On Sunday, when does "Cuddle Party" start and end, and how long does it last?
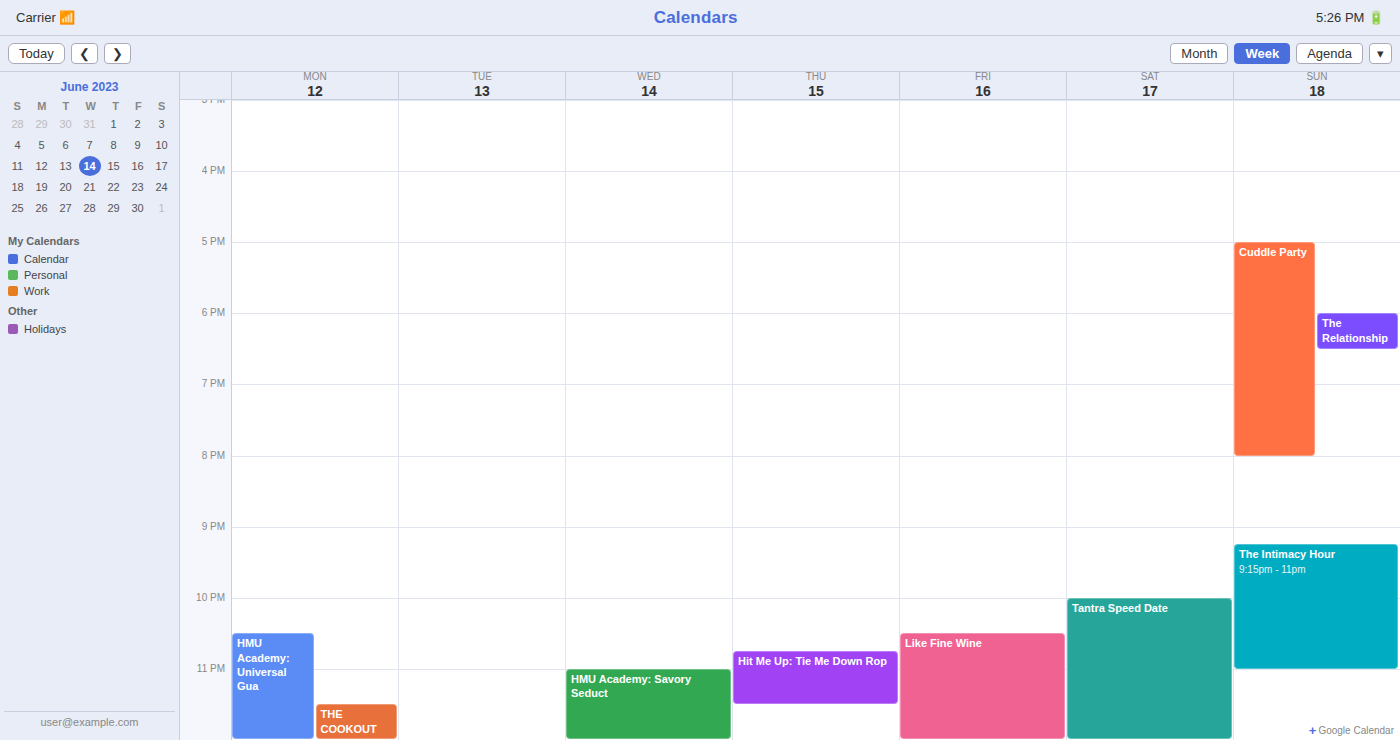
17:00 to 20:00, 3 hours